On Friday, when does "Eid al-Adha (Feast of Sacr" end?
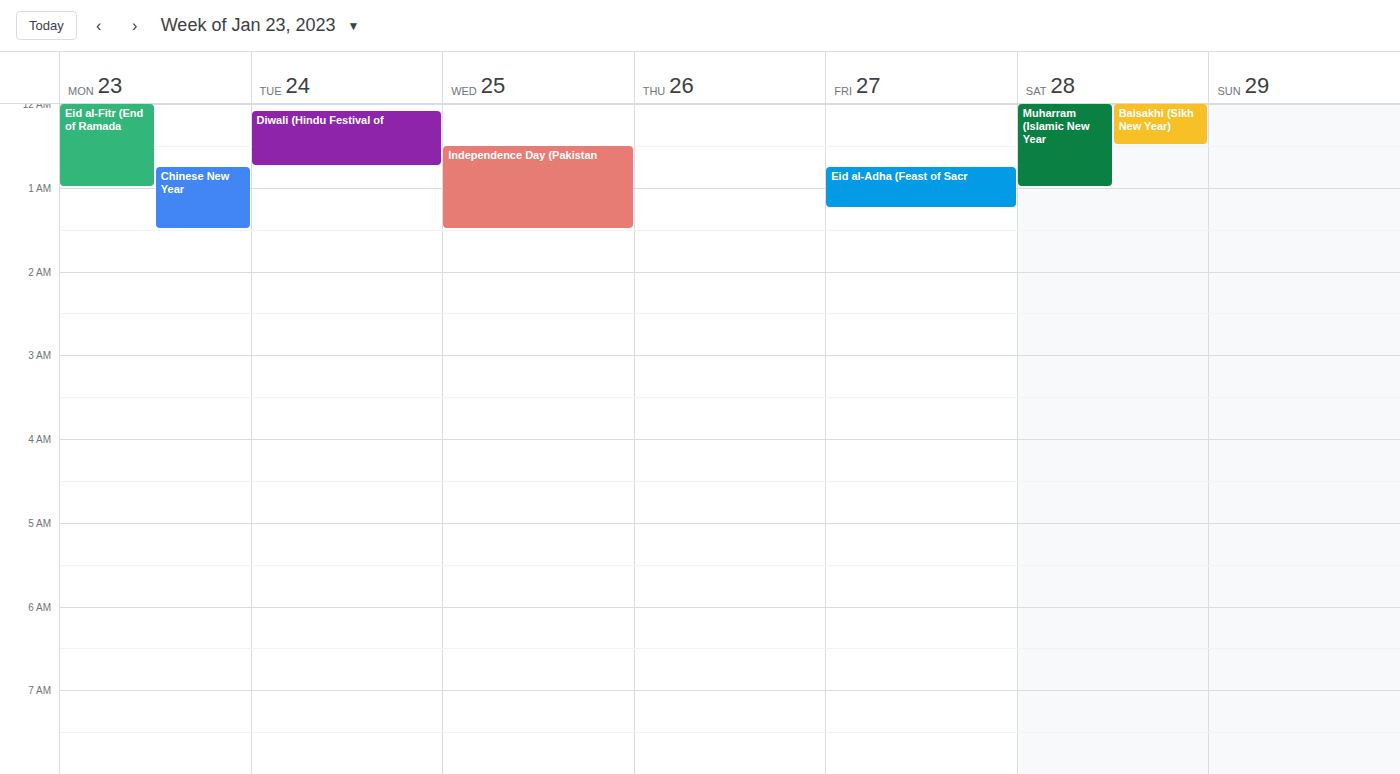
1:15 AM